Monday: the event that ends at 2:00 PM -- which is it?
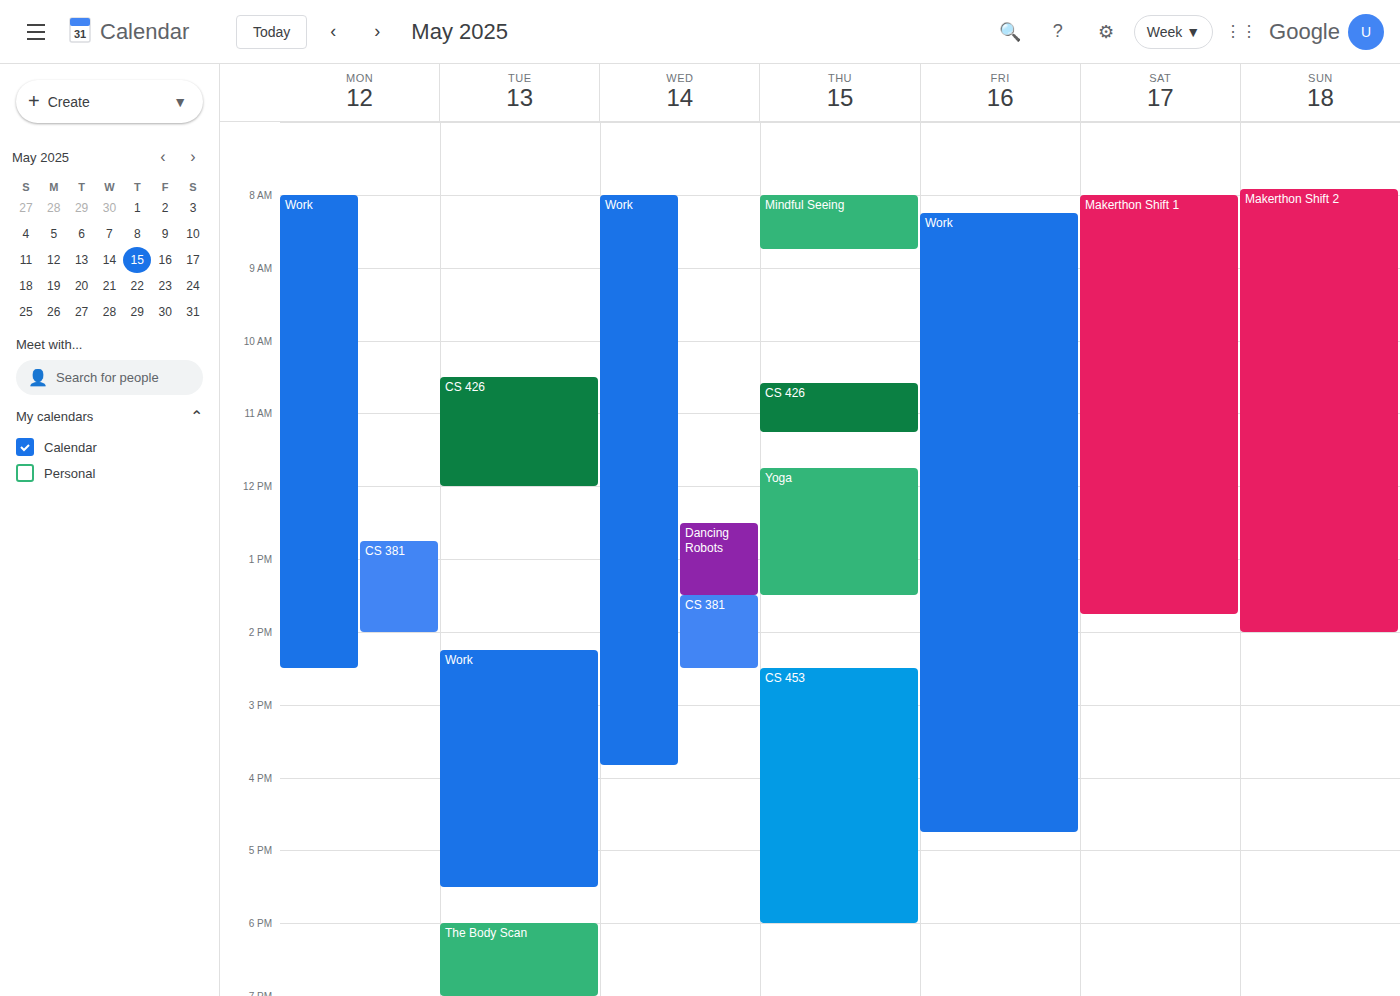
"CS 381"